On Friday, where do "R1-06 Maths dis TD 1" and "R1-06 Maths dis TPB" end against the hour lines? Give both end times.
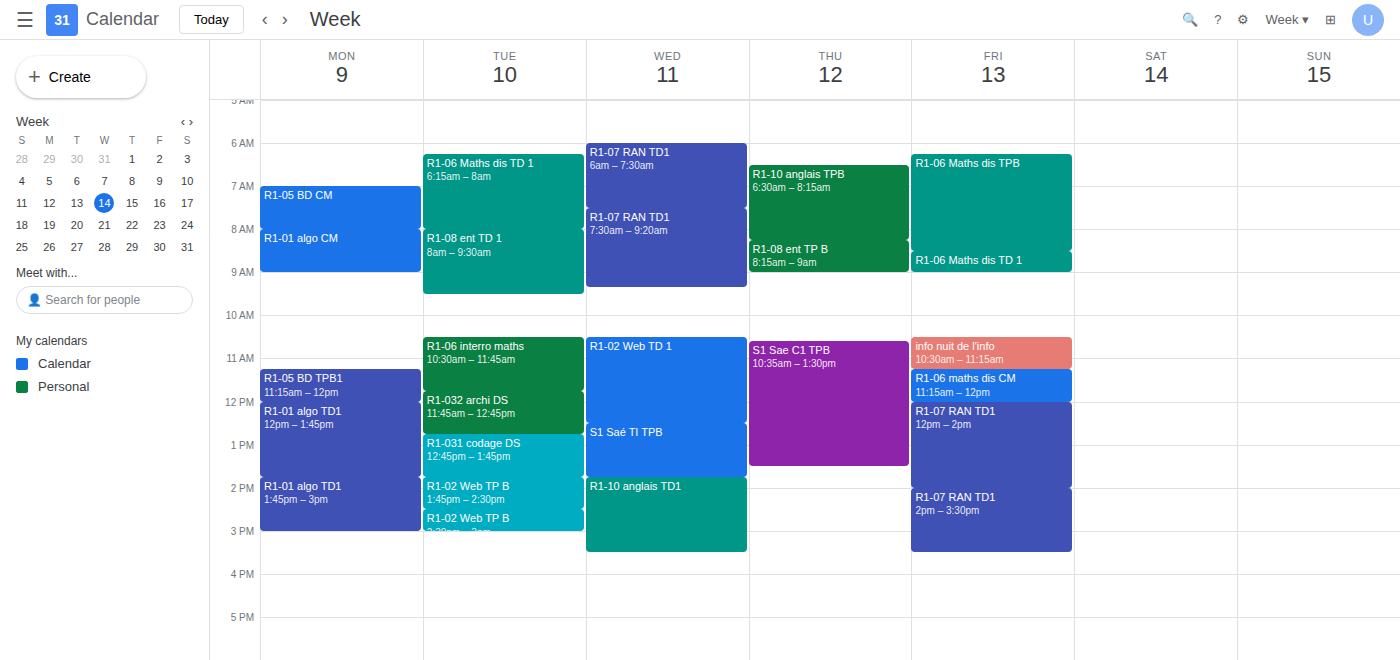
"R1-06 Maths dis TD 1": 09:00, exactly on the 09:00 line. "R1-06 Maths dis TPB": 08:30, halfway between the 08:00 and 09:00 lines.